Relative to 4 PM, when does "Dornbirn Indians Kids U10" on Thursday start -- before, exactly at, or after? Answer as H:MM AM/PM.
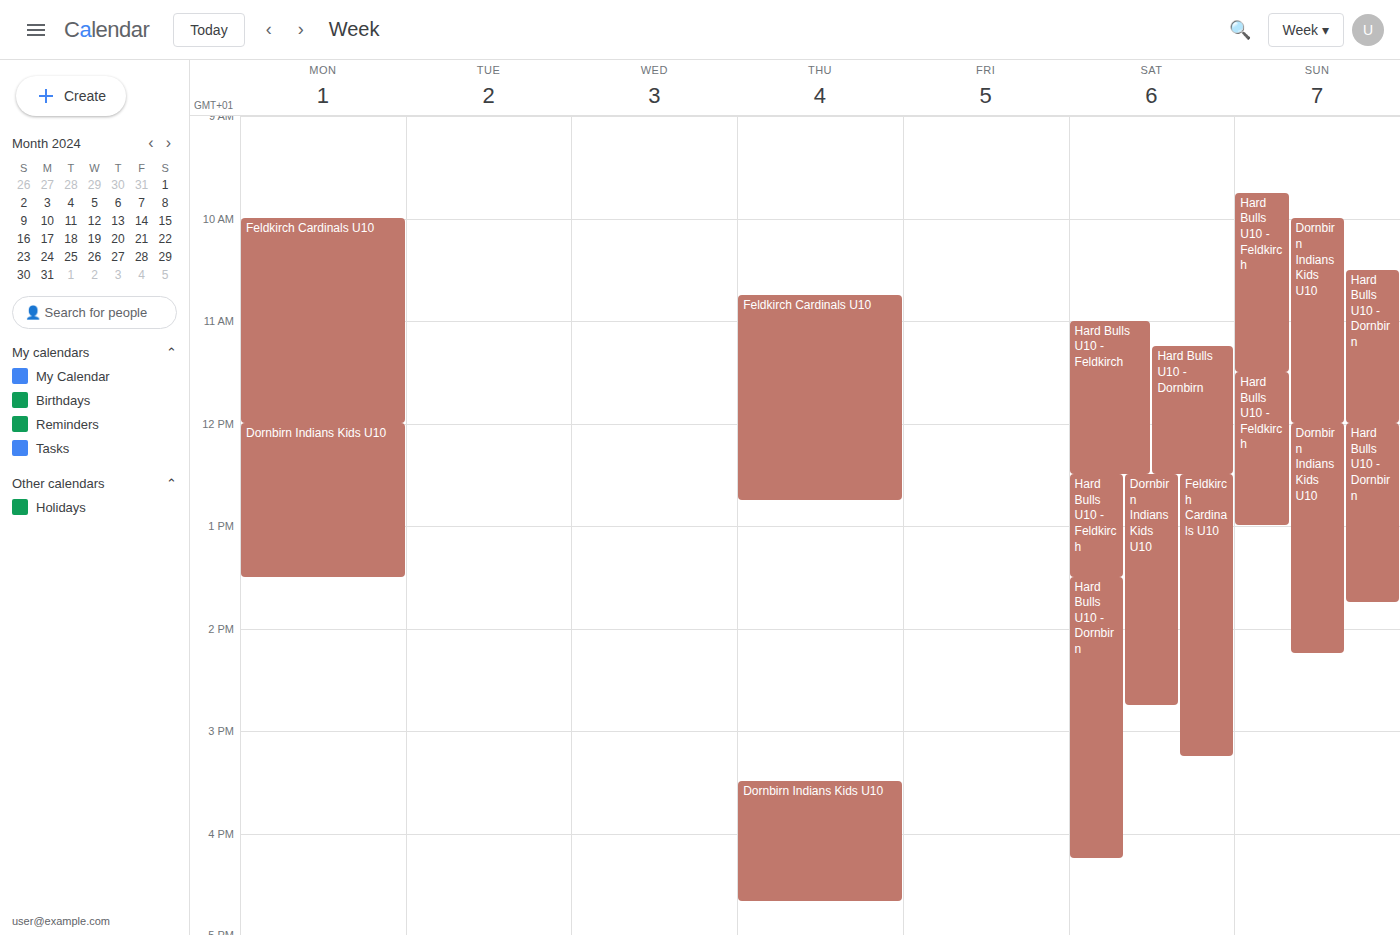
3:30 PM -- before 4 PM, 30 minutes above the 4 PM line.